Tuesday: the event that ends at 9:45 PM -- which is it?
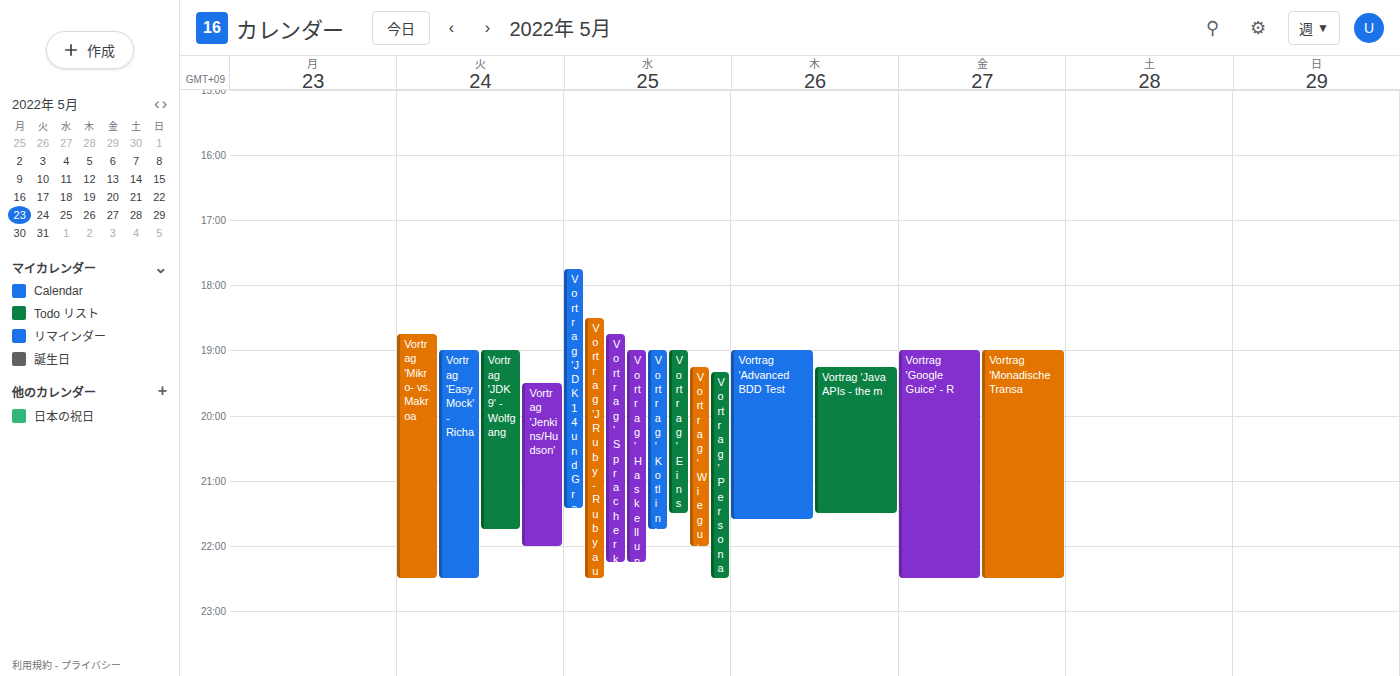
"Vortrag 'JDK 9' - Wolfgang"